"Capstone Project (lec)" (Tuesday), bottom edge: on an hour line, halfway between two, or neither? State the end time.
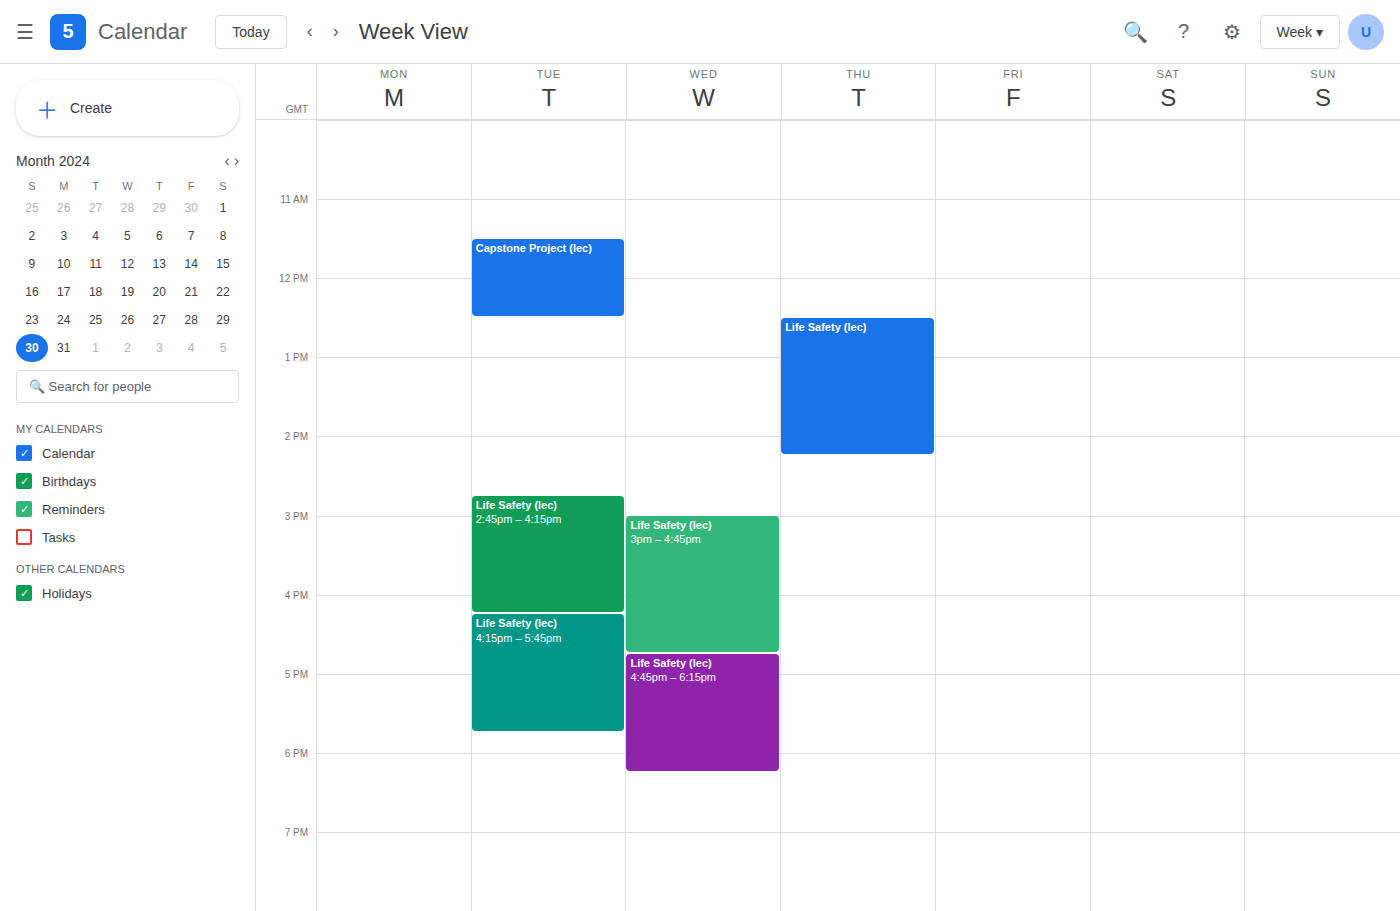
12:30 -- halfway between the 12:00 and 13:00 lines.